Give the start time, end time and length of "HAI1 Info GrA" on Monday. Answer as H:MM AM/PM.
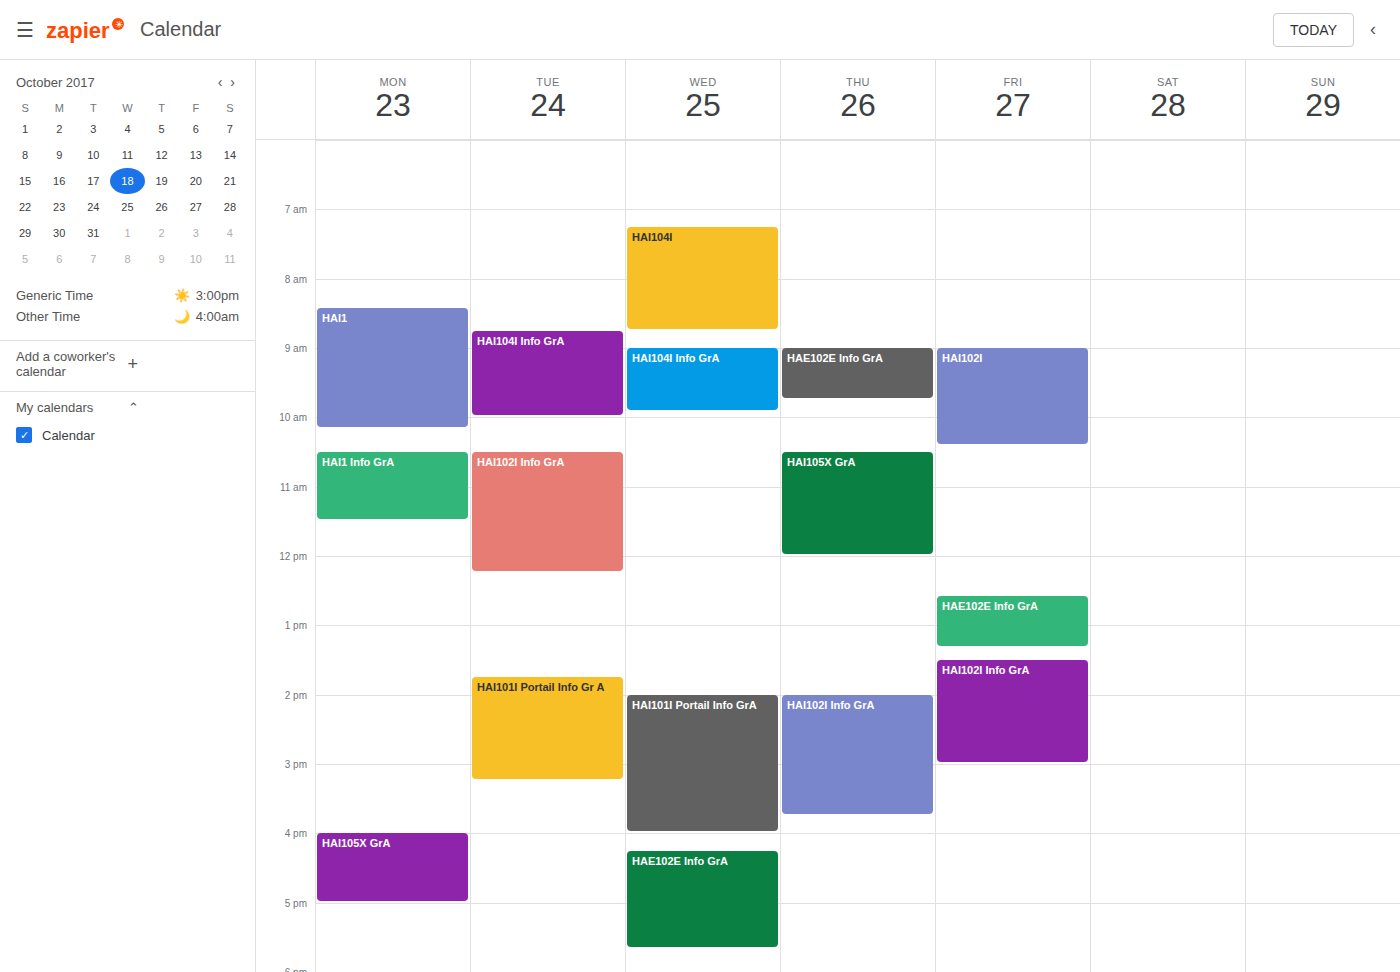
10:30 AM to 11:30 AM, 1 hour